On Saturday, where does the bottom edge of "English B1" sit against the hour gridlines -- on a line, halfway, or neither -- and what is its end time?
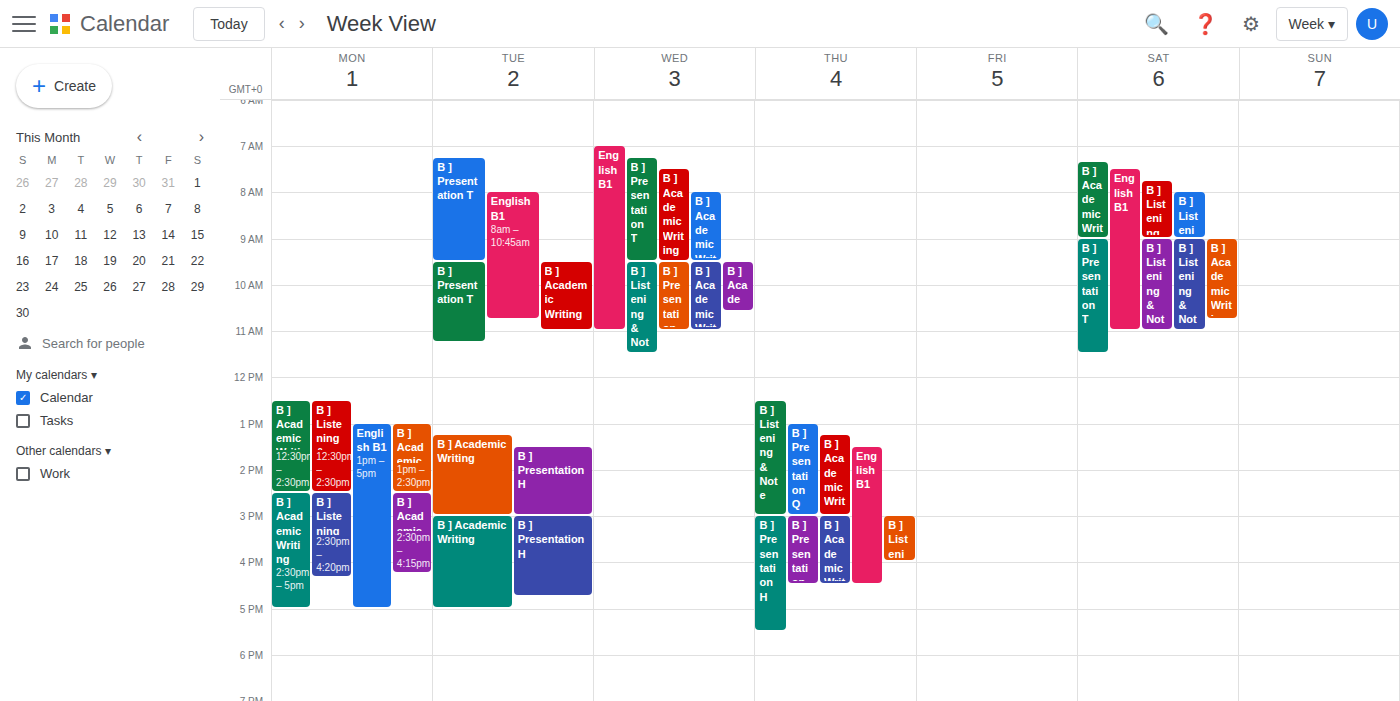
11:00 AM -- exactly on the 11 AM line.